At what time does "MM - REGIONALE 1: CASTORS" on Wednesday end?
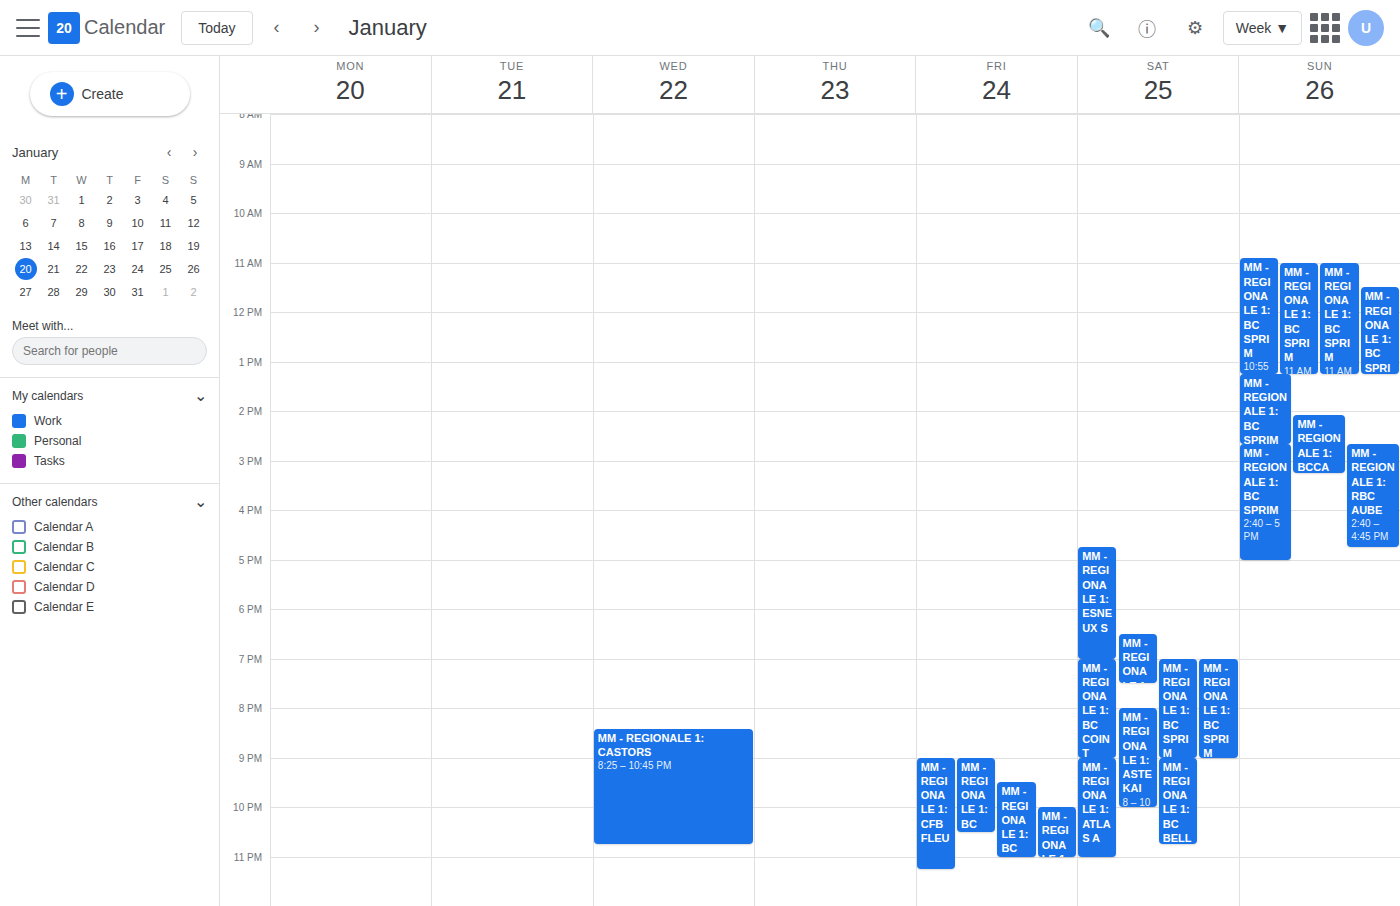
22:45